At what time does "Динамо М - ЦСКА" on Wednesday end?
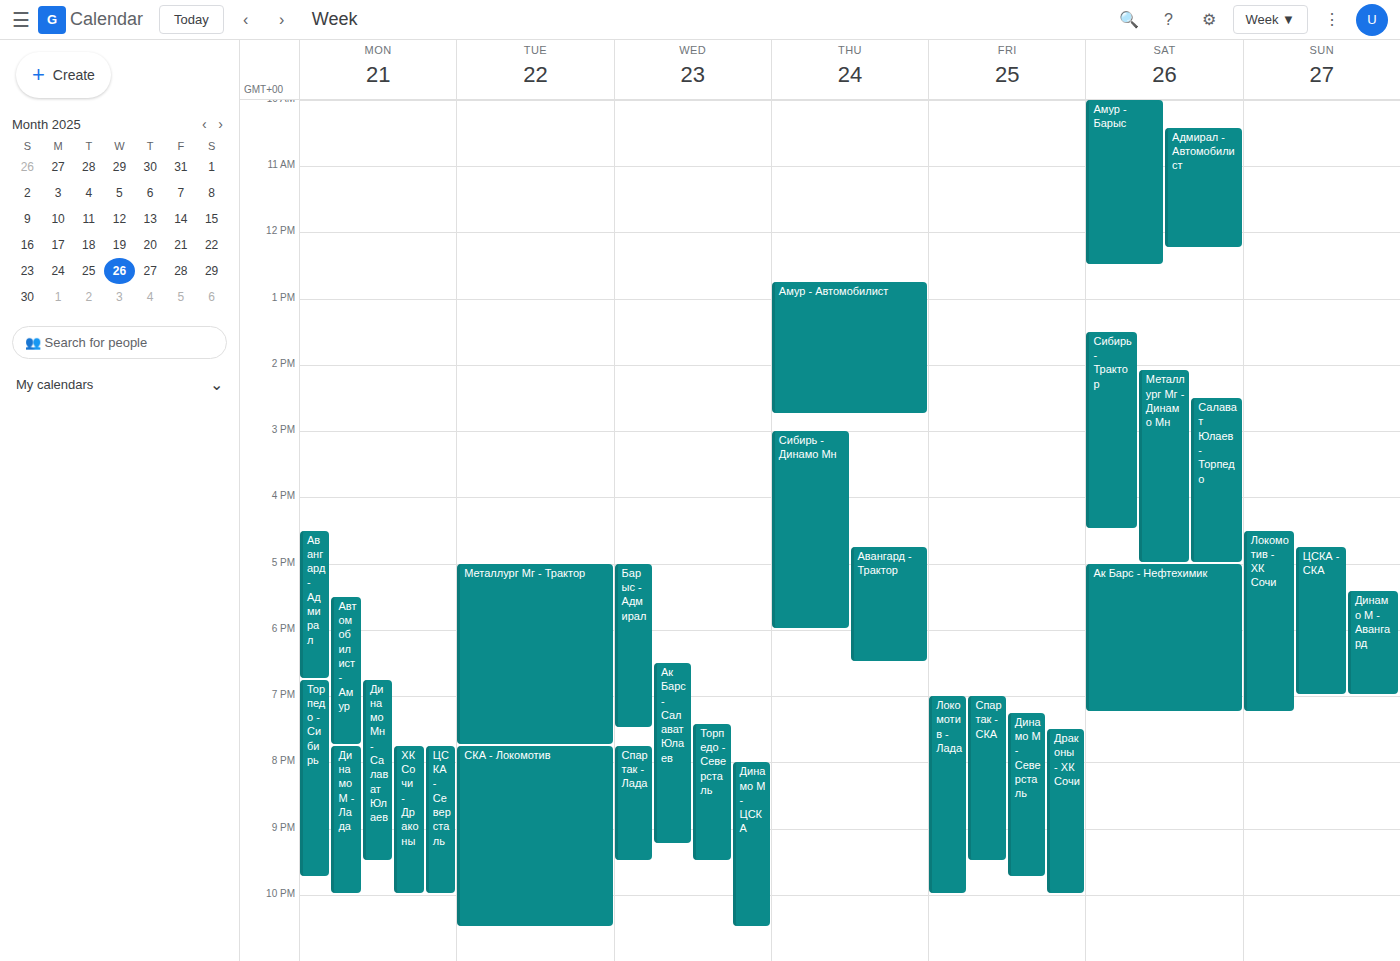
10:30 PM